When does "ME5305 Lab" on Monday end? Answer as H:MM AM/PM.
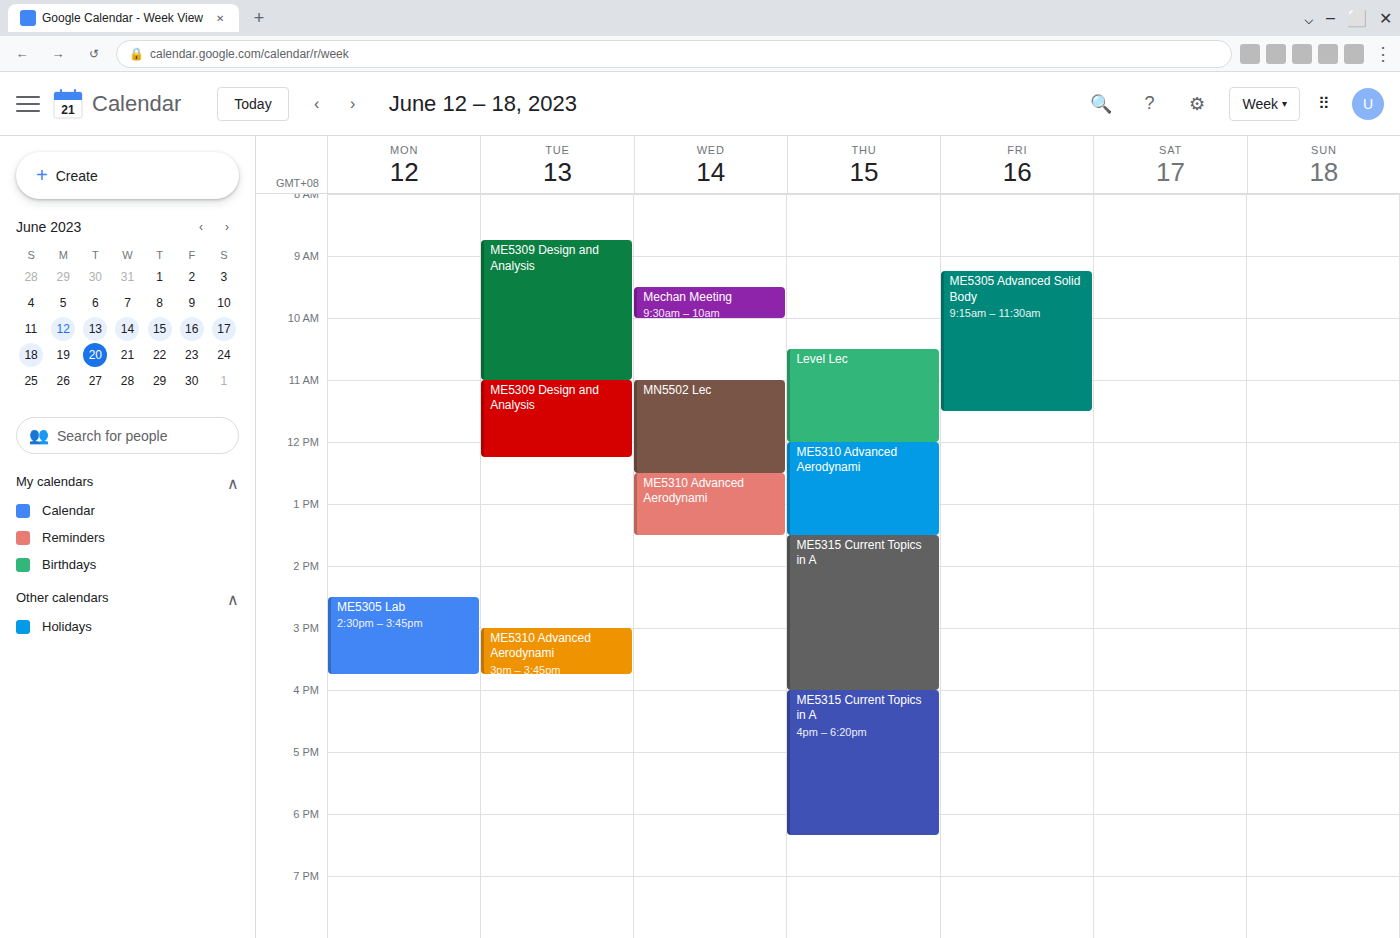
3:45 PM